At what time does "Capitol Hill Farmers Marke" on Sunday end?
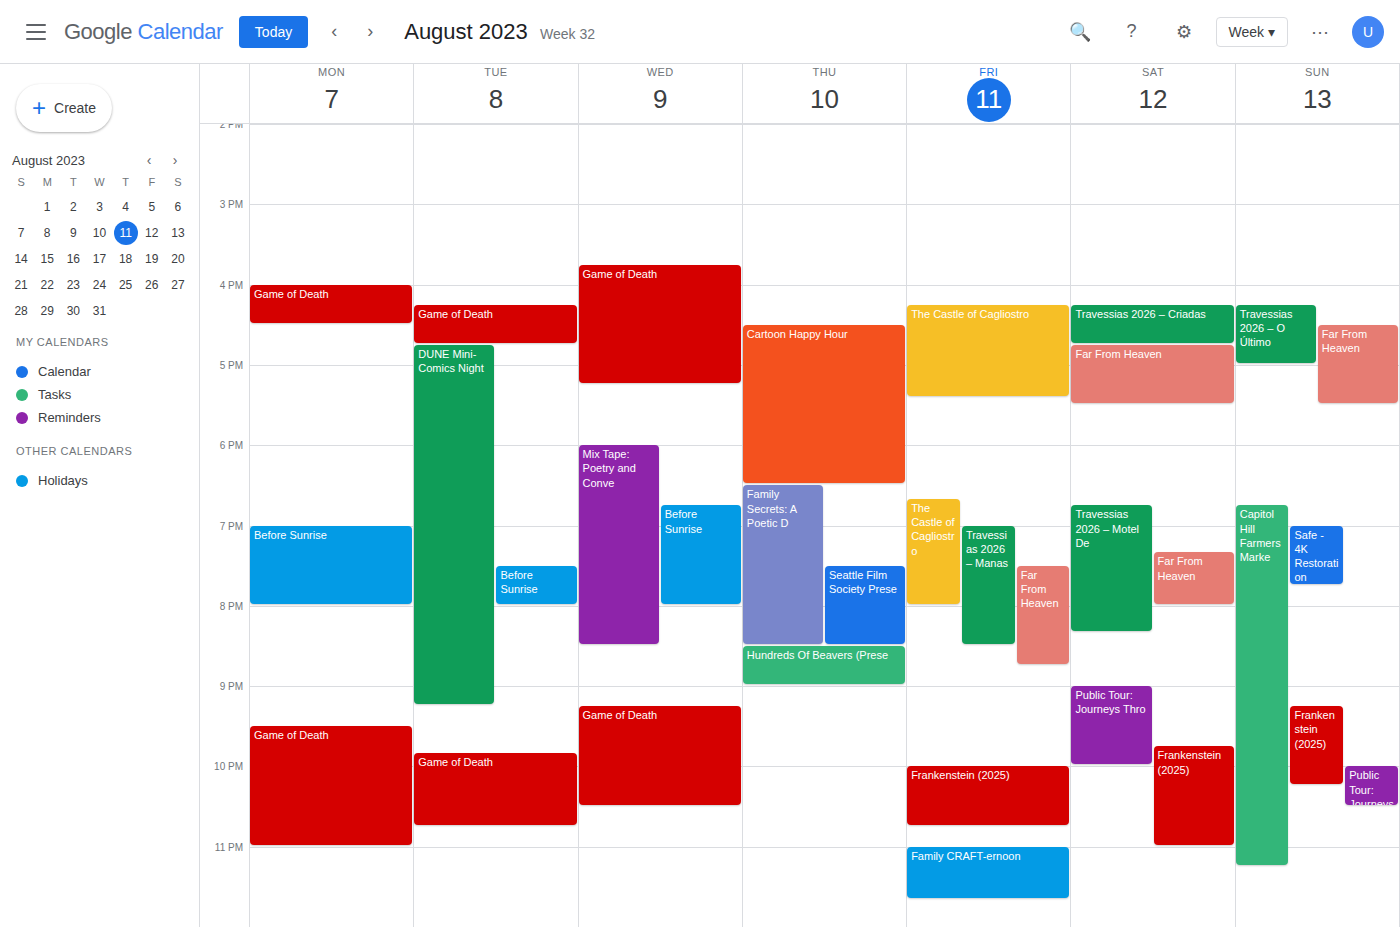
11:15 PM